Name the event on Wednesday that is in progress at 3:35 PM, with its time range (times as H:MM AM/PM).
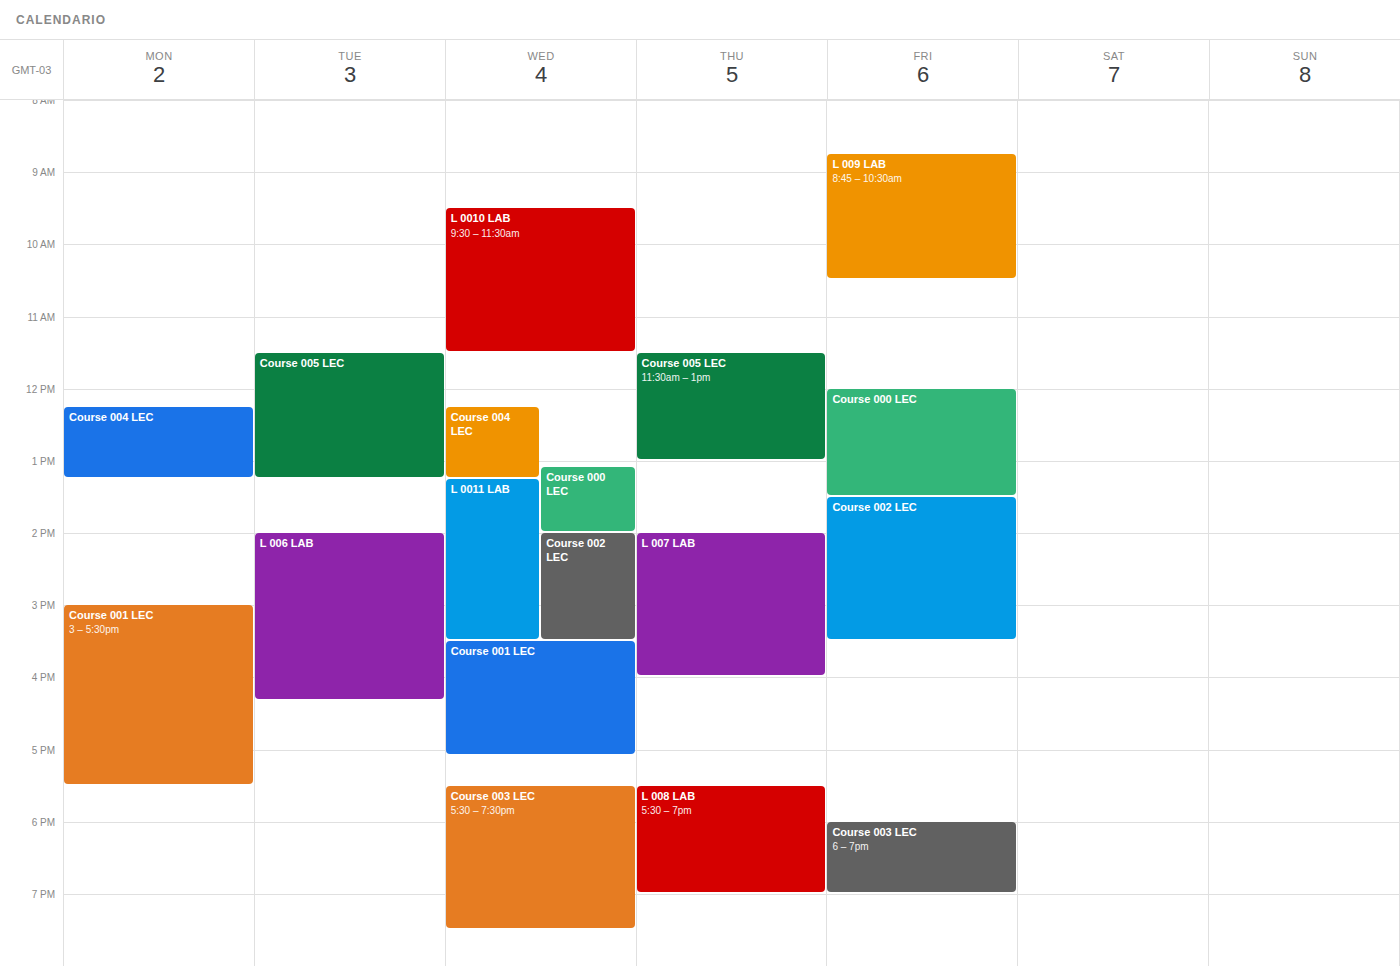
"Course 001 LEC", 3:30 PM to 5:05 PM